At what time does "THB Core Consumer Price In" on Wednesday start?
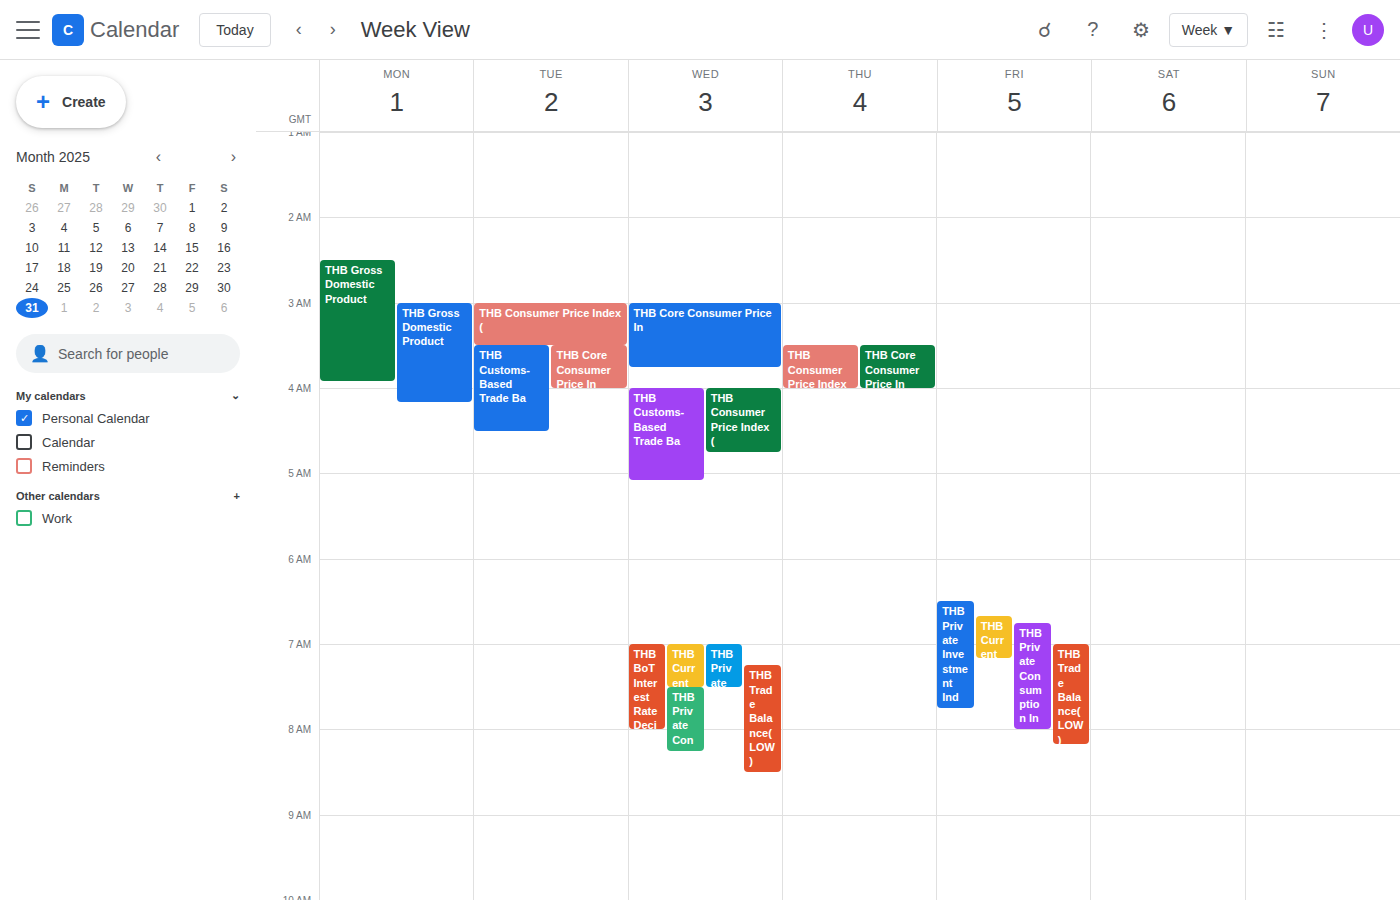
3:00 AM